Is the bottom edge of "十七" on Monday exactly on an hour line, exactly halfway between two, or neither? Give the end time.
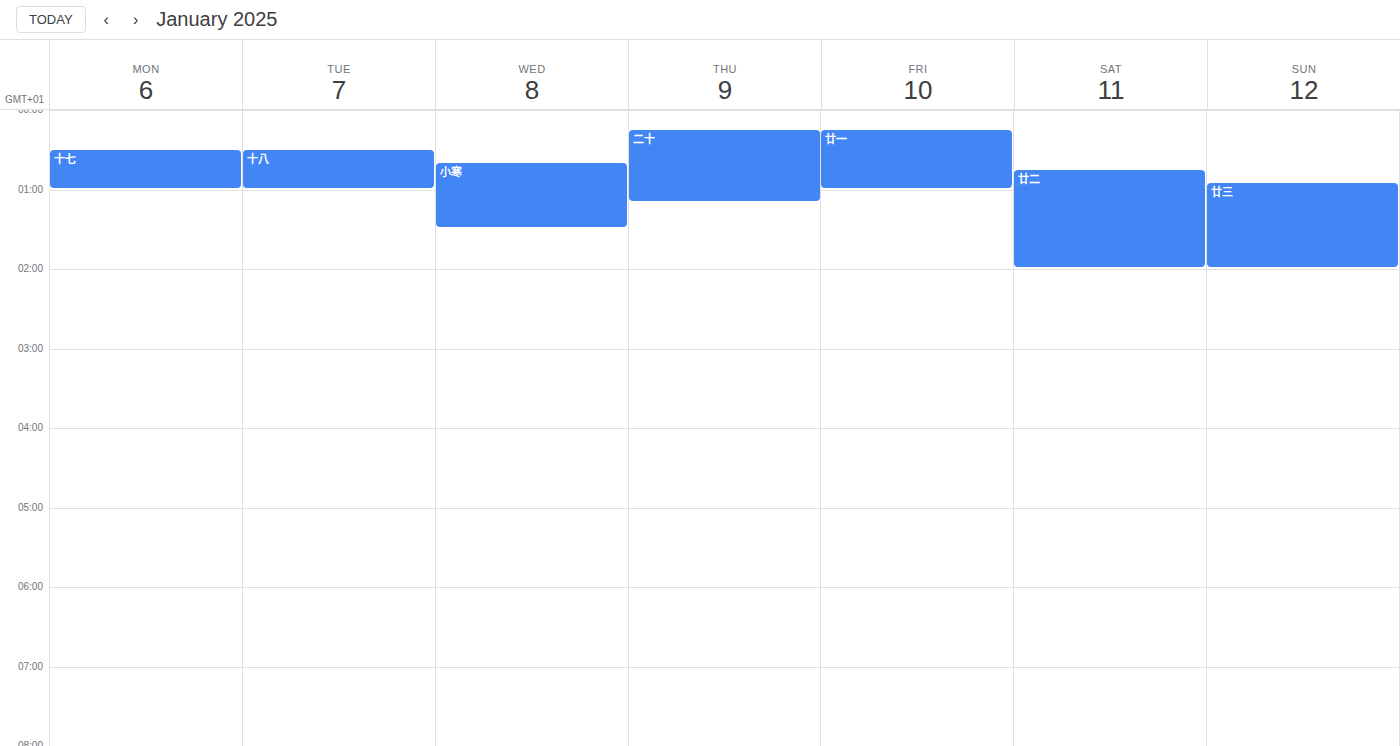
1:00 AM -- exactly on the 1 AM line.